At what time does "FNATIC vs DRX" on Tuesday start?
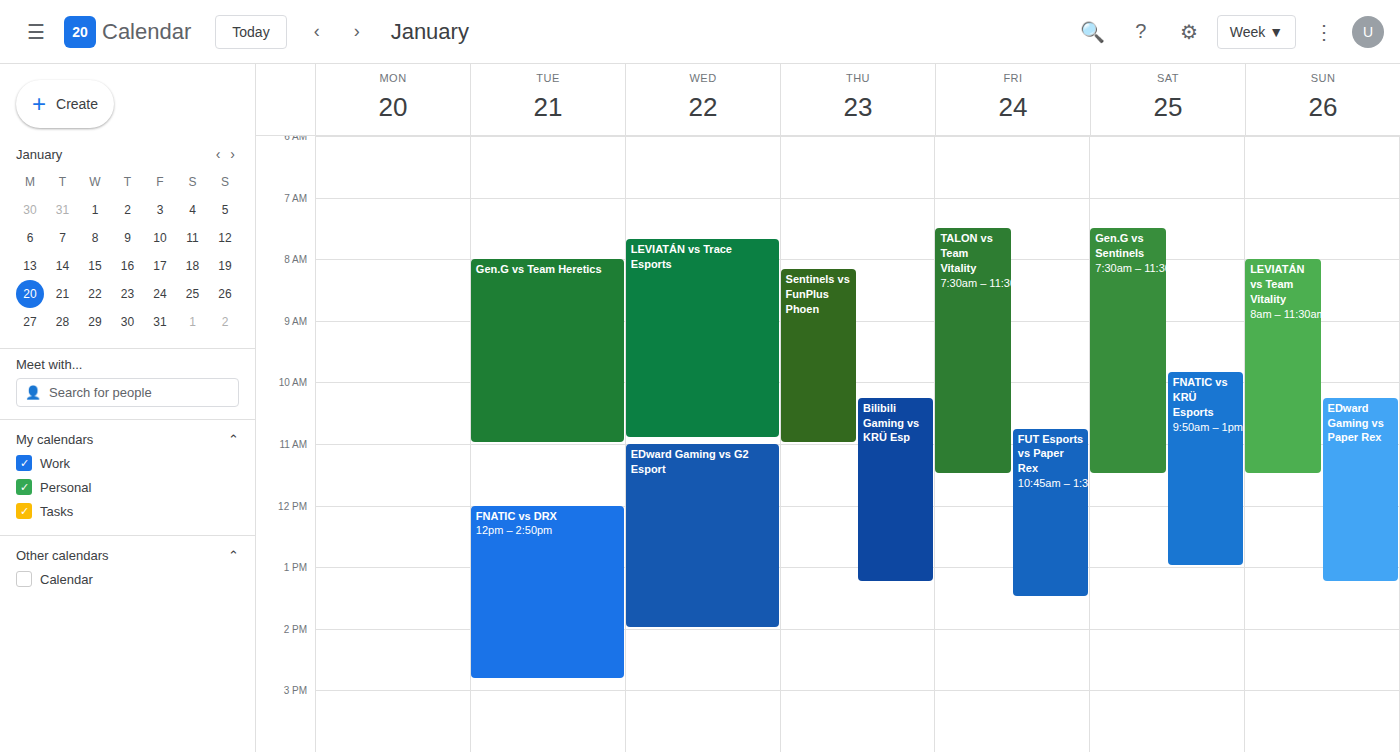
12:00 PM